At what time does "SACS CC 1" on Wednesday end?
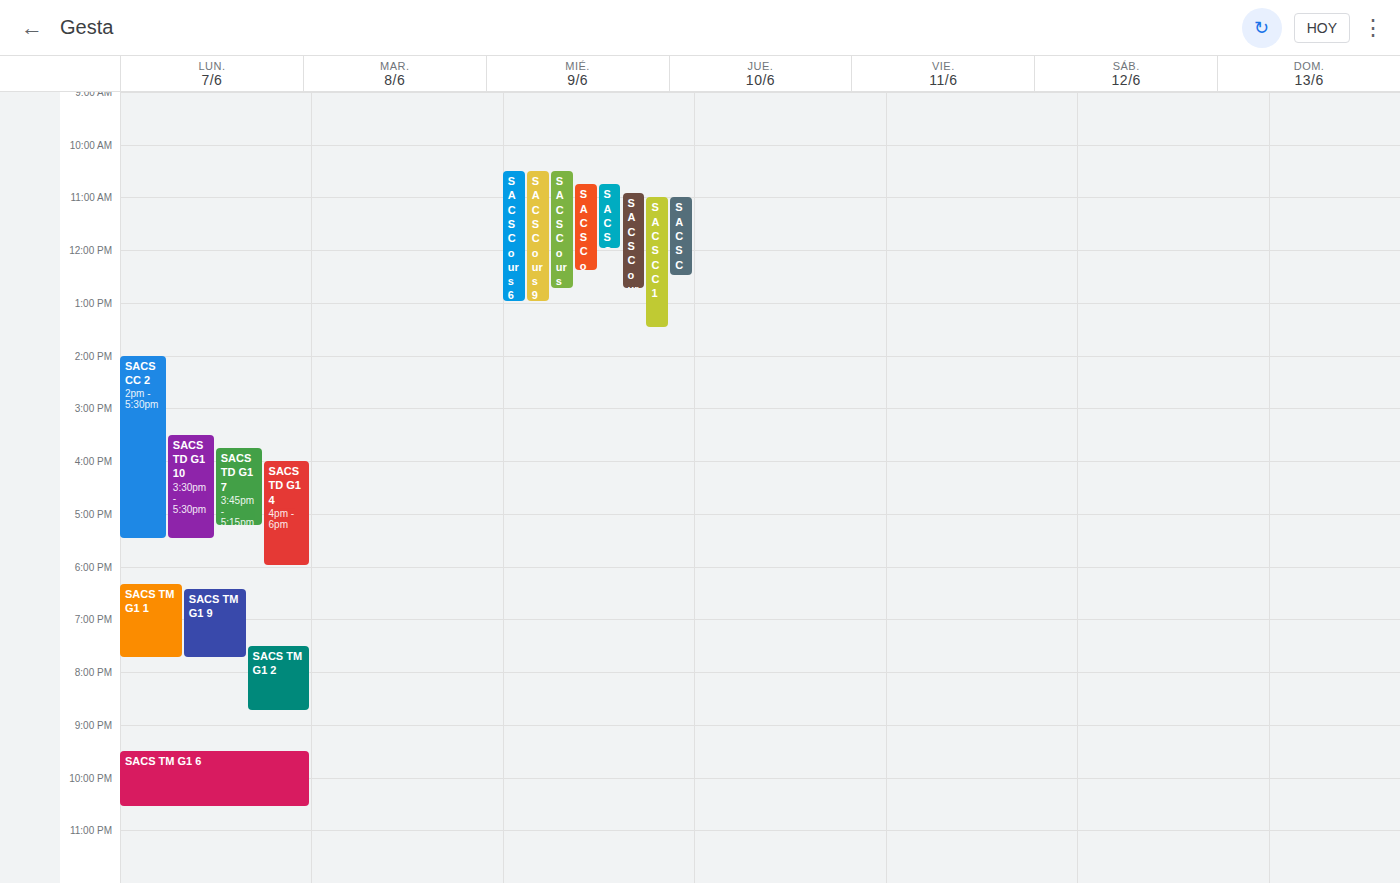
1:30 PM